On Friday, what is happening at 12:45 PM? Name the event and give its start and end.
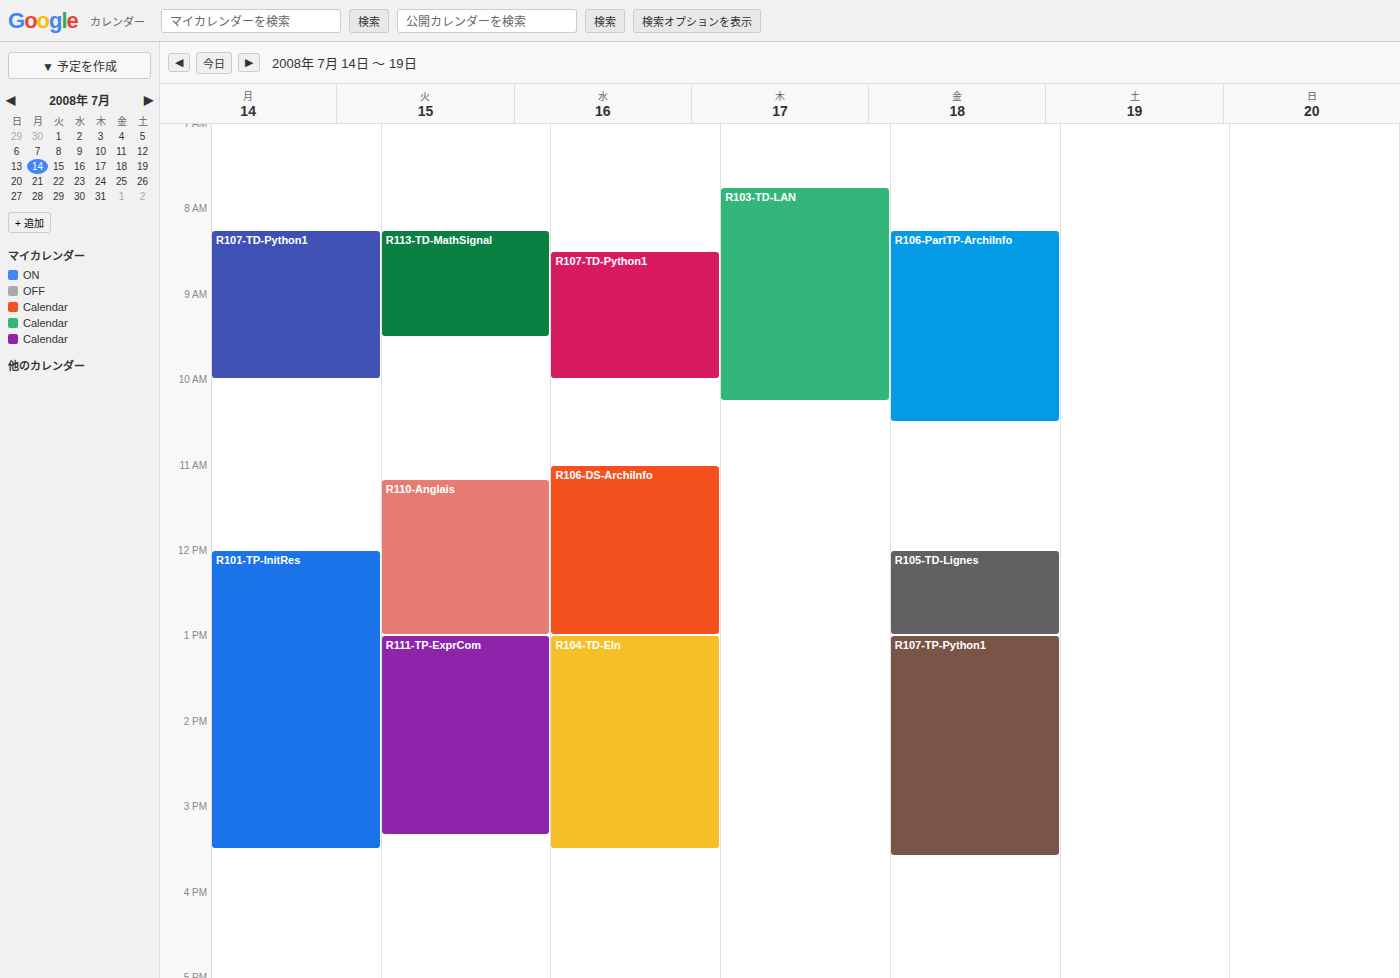
"R105-TD-Lignes", 12:00 PM to 1:00 PM